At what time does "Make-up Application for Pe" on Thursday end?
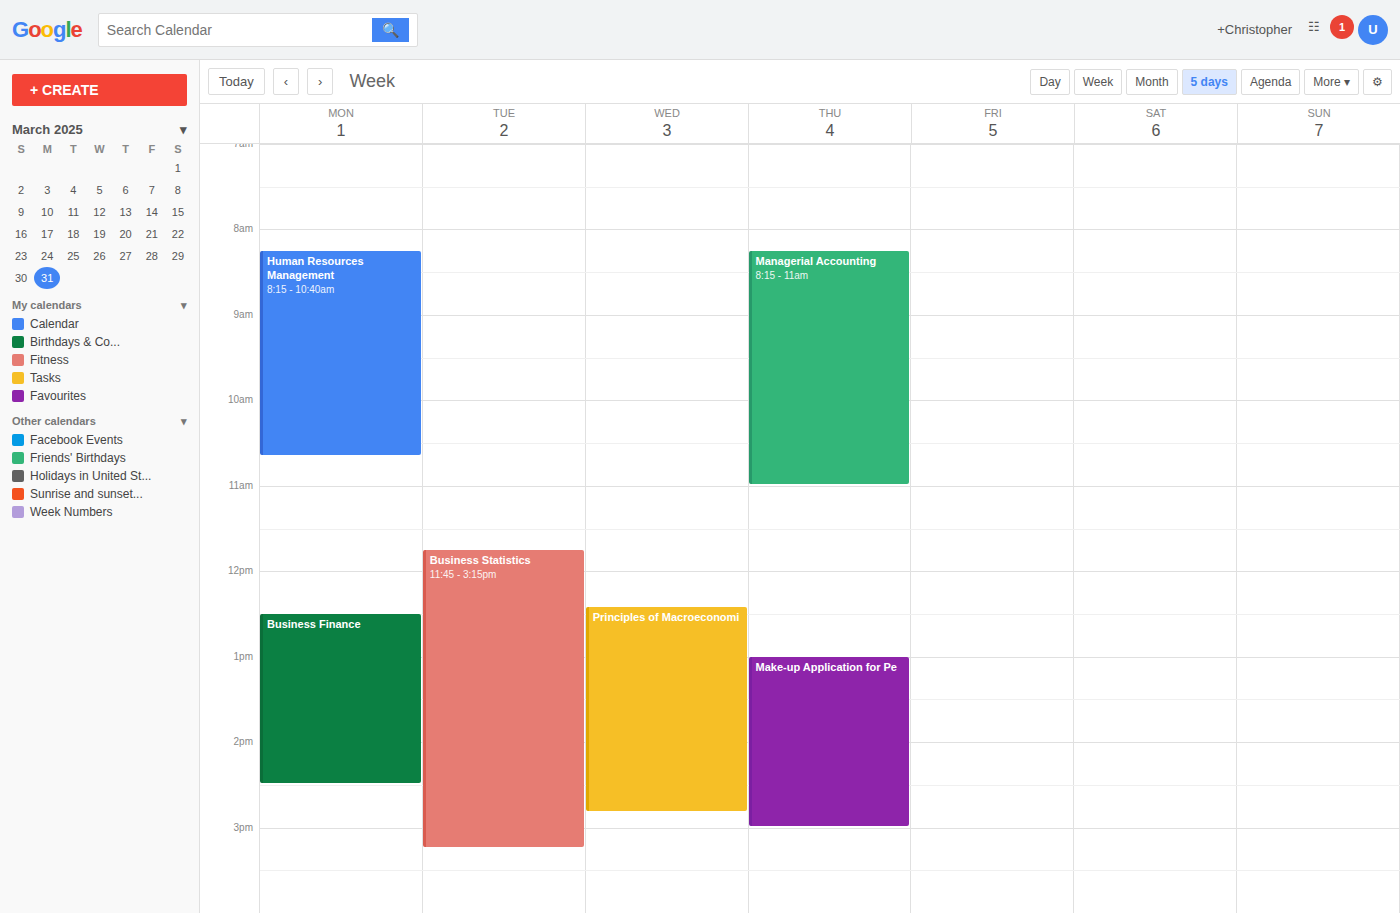
3:00 PM